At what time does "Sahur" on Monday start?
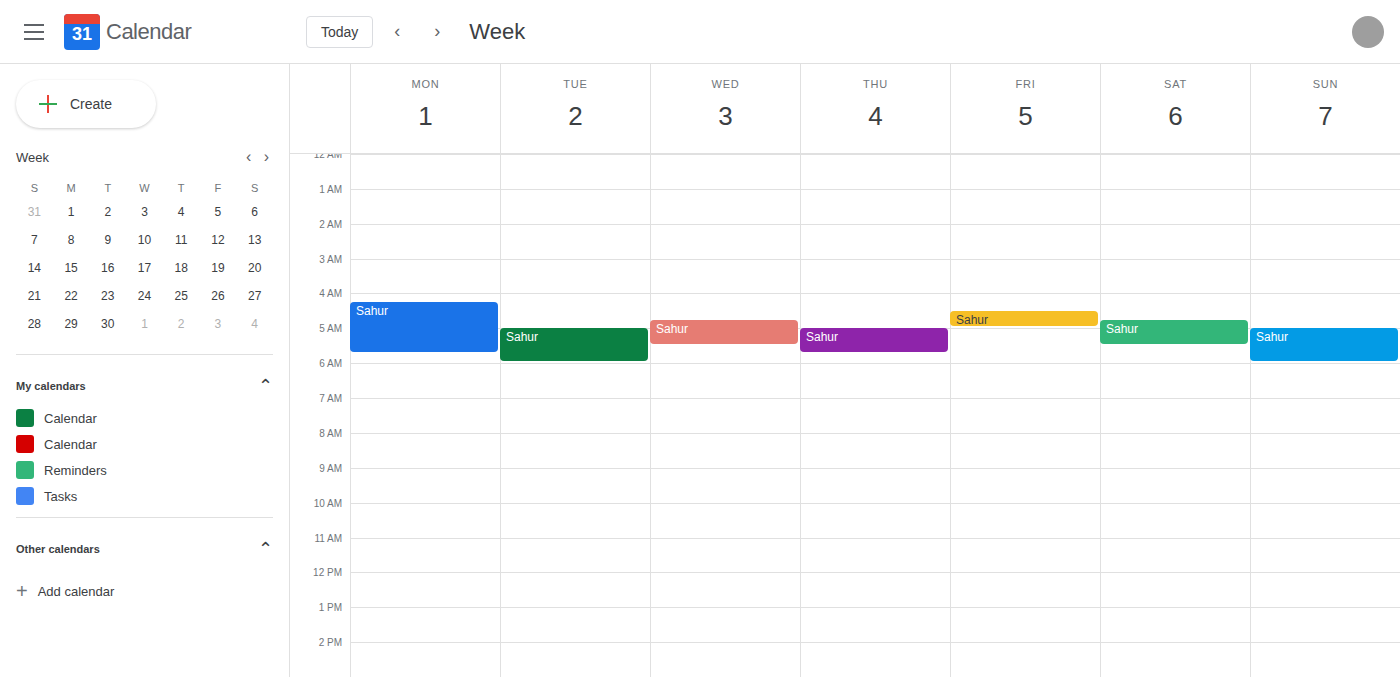
4:15 AM